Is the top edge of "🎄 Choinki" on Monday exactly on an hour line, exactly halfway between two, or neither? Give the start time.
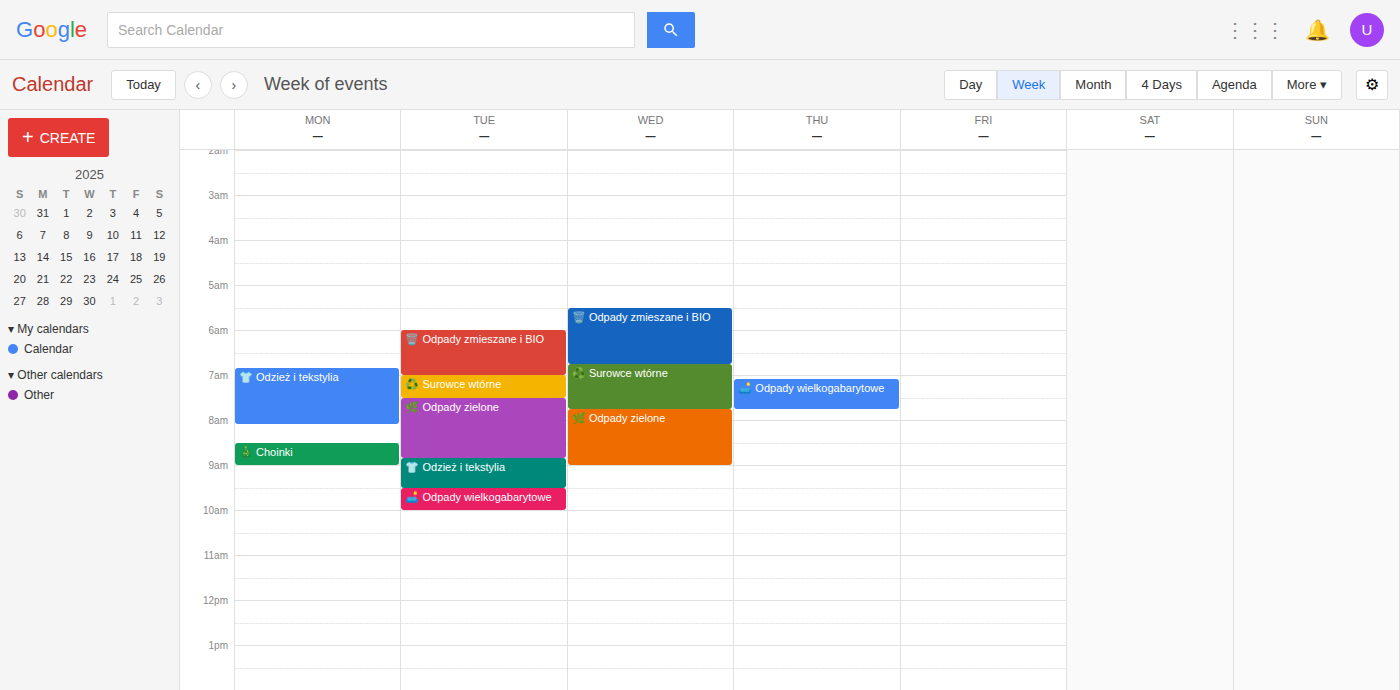
8:30 AM -- halfway between the 8 AM and 9 AM lines.